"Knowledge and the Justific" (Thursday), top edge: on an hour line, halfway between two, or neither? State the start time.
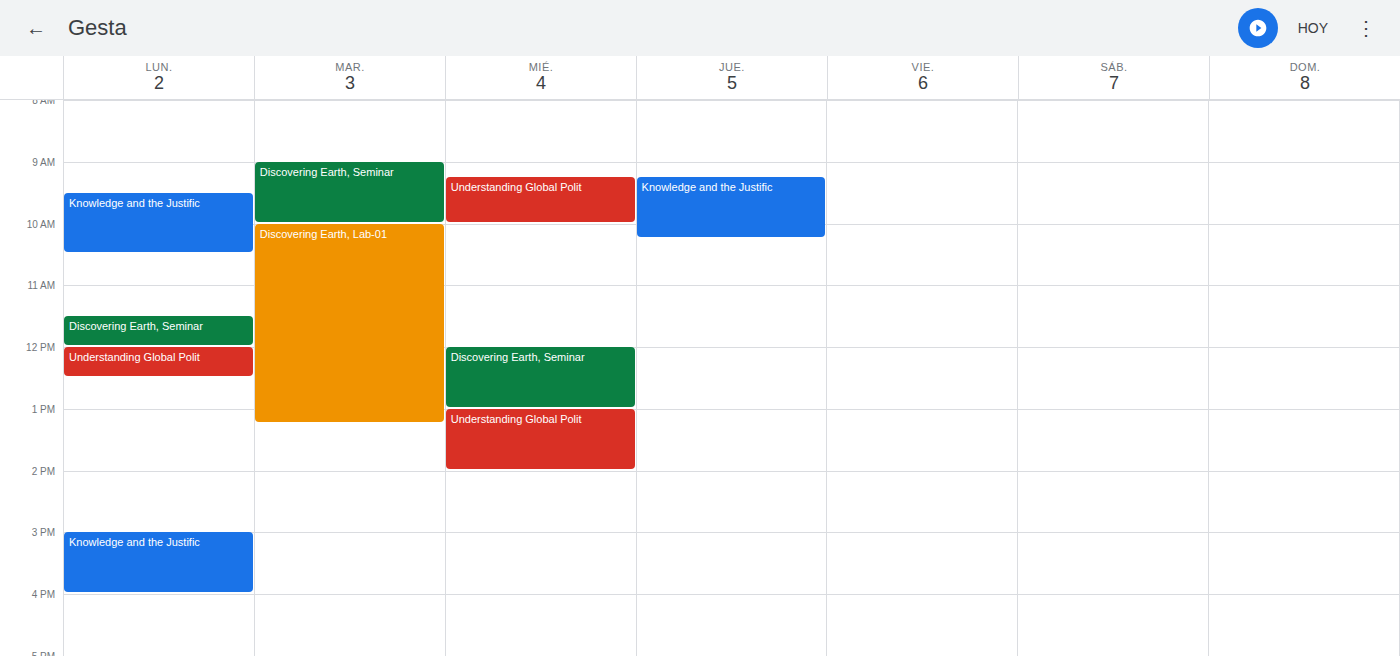
9:15 AM -- neither: a quarter of the way from the 9 AM line to the 10 AM line.